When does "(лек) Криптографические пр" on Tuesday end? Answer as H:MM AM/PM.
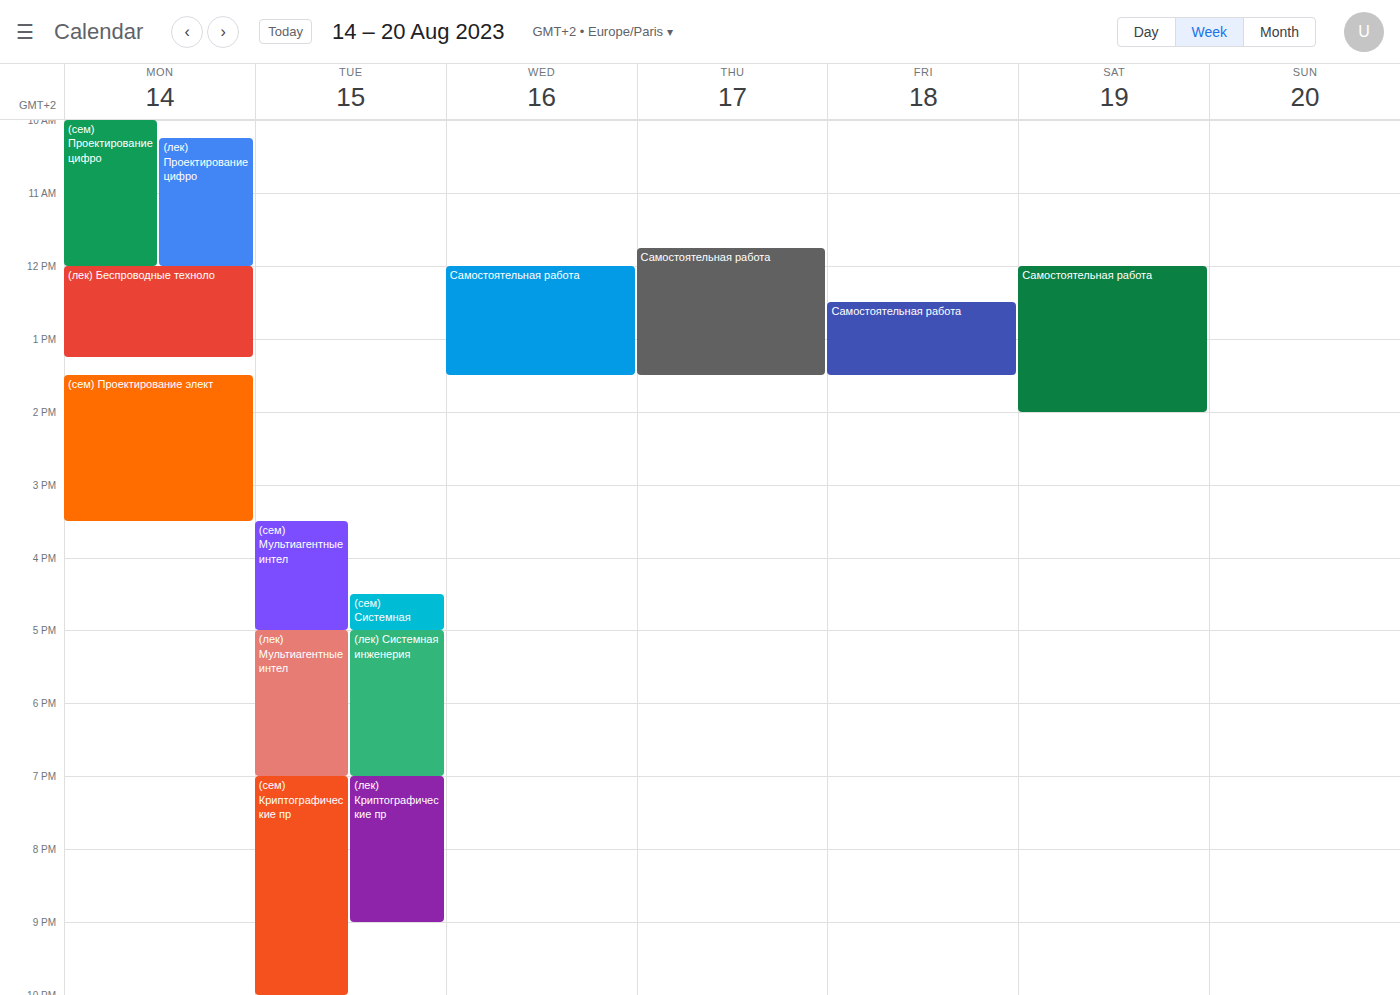
9:00 PM